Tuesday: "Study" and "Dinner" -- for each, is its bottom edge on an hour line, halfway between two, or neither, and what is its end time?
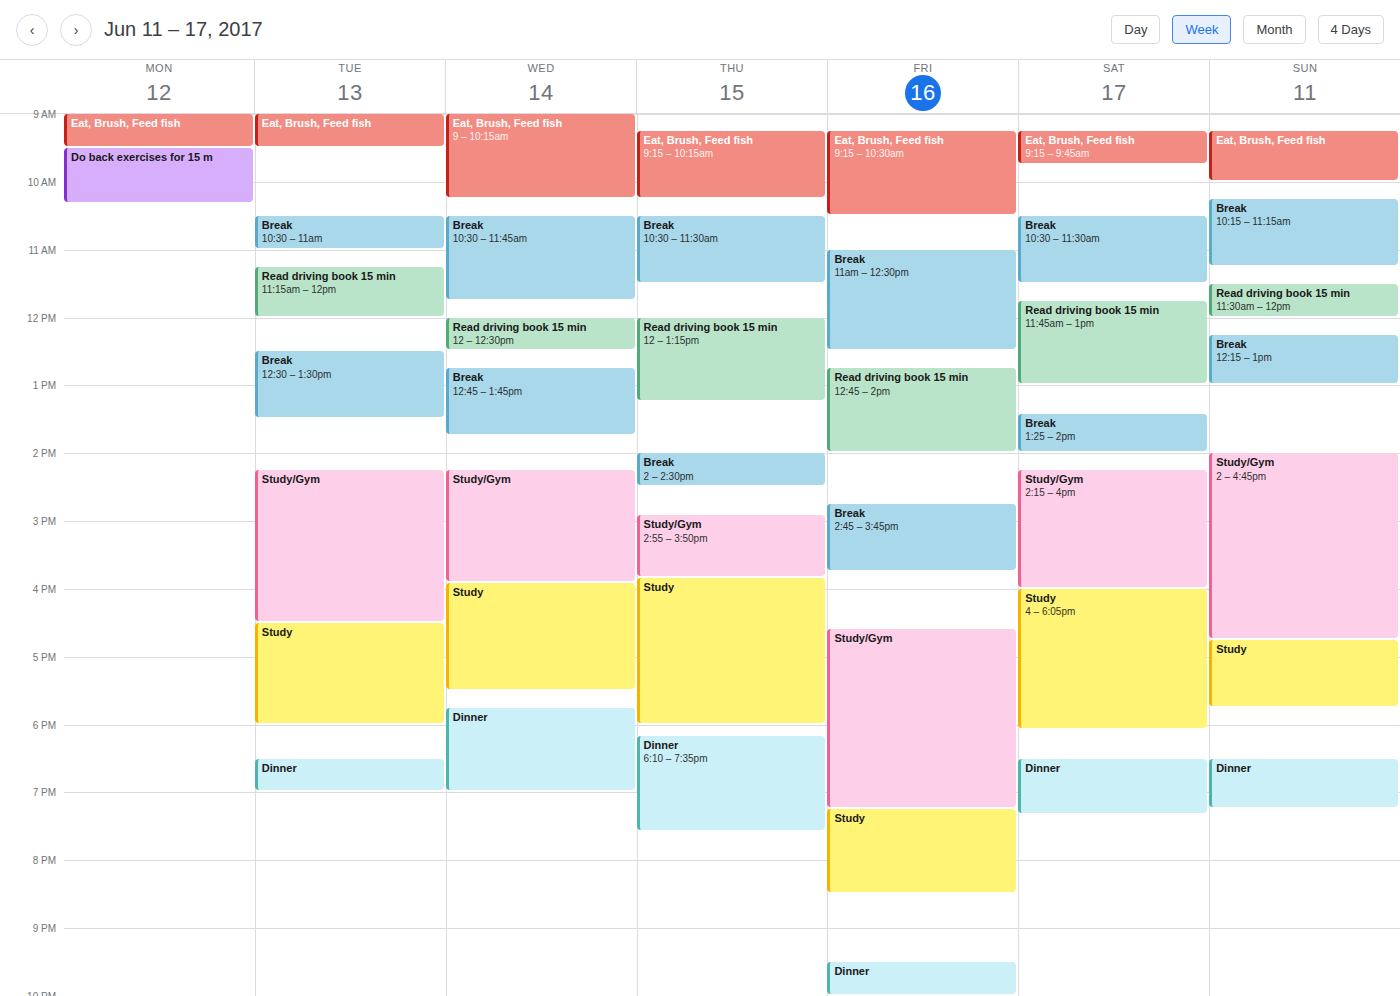
"Study": 6:00 PM, exactly on the 6 PM line. "Dinner": 7:00 PM, exactly on the 7 PM line.